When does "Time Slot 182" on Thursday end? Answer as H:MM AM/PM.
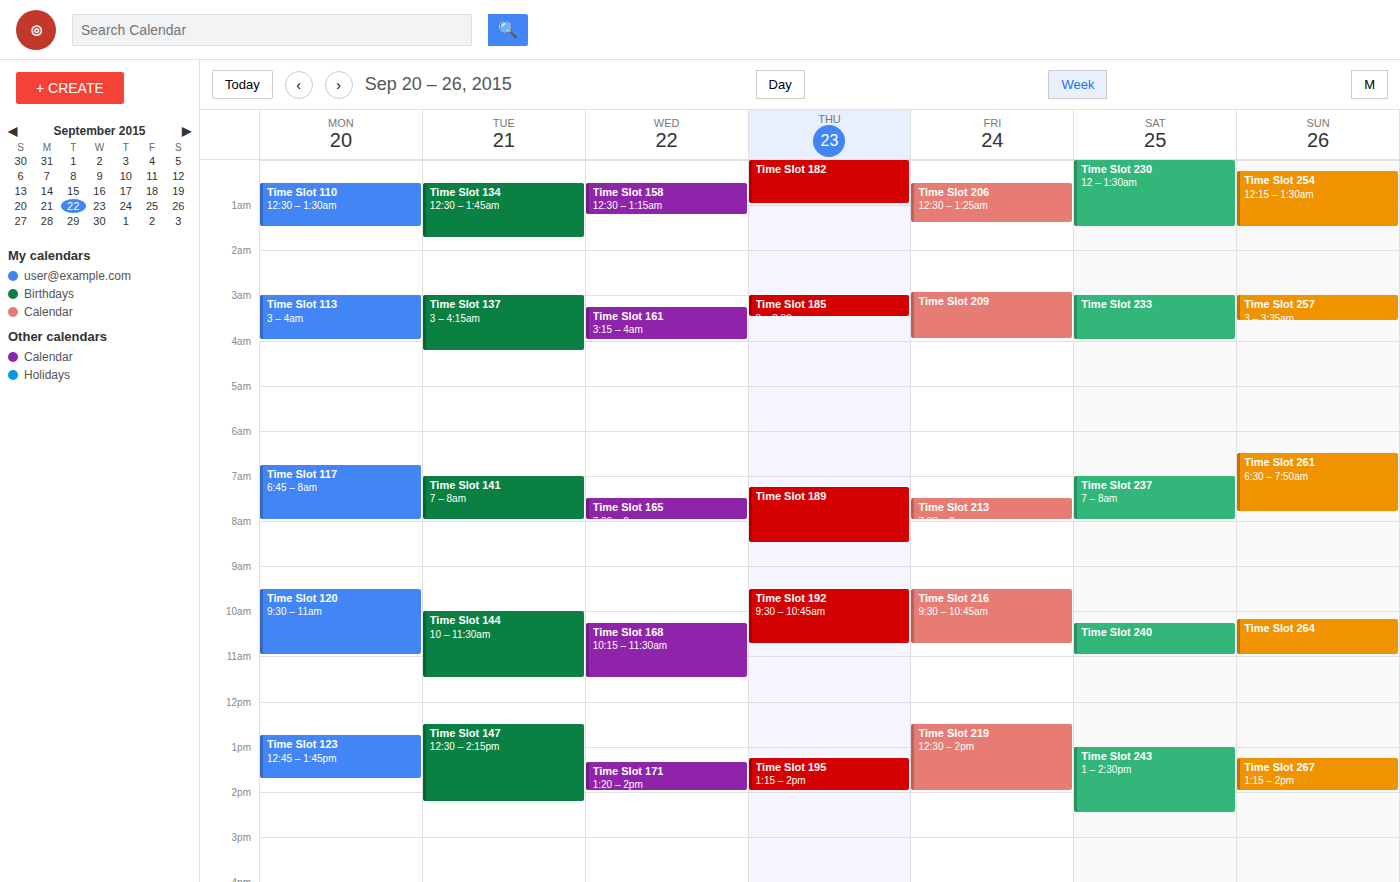
1:00 AM